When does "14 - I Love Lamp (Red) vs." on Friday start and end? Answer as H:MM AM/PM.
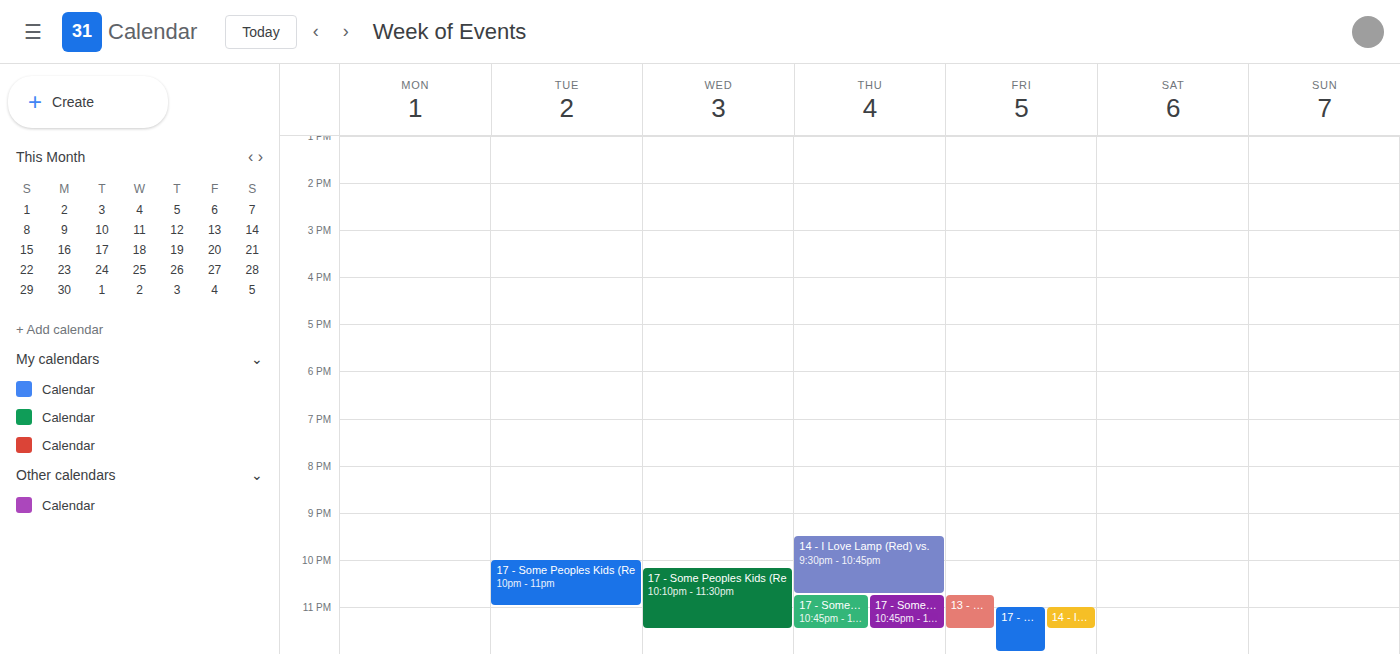
11:00 PM to 11:30 PM